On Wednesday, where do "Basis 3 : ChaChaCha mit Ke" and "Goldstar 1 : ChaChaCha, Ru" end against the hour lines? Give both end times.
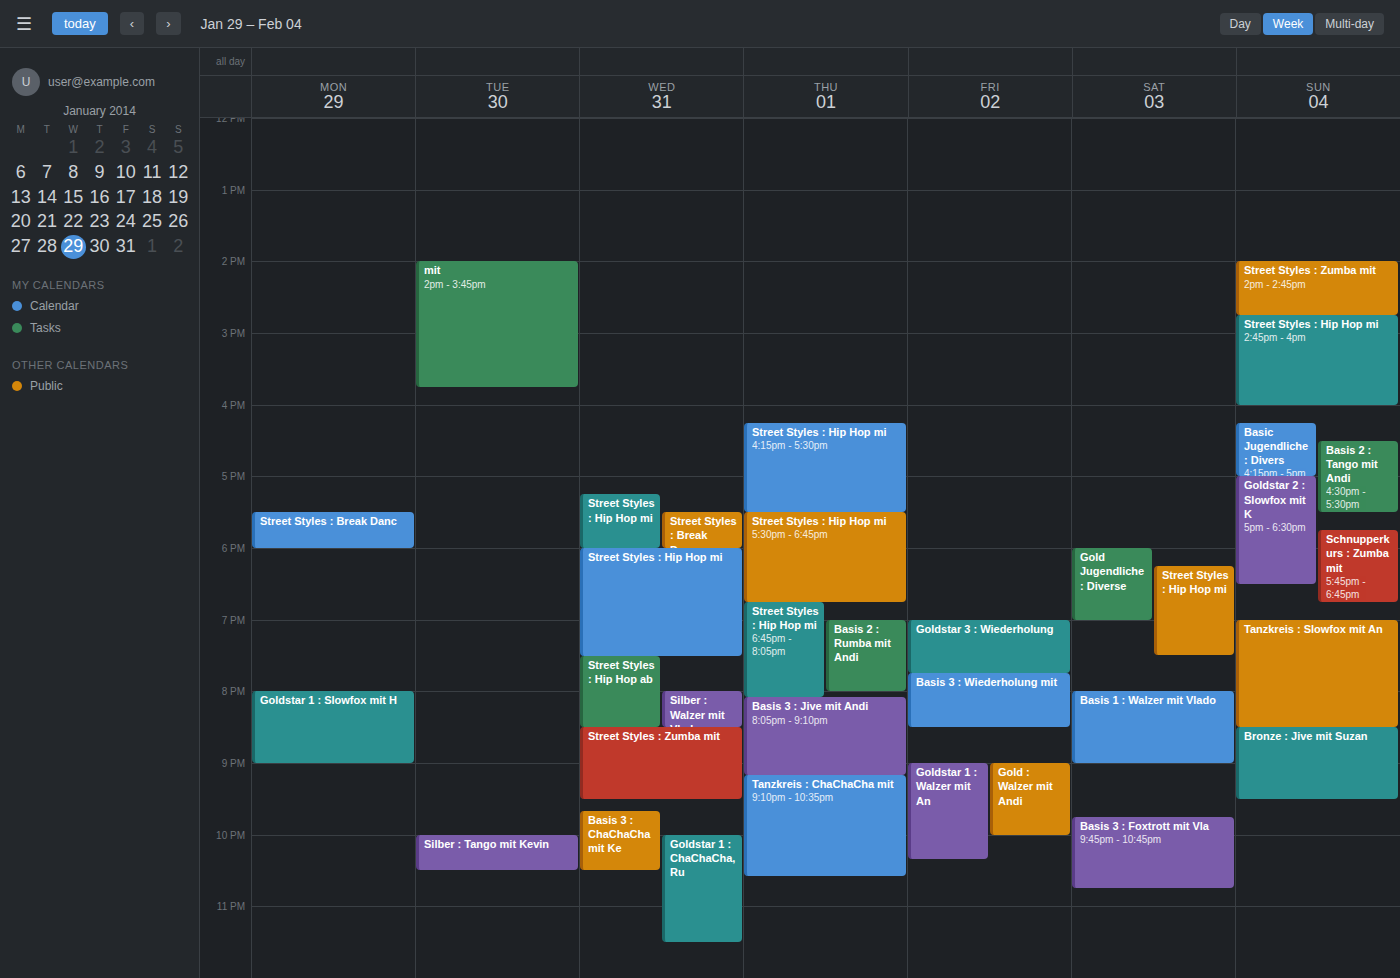
"Basis 3 : ChaChaCha mit Ke": 22:30, halfway between the 22:00 and 23:00 lines. "Goldstar 1 : ChaChaCha, Ru": 23:30, halfway between the 23:00 and 24:00 lines.